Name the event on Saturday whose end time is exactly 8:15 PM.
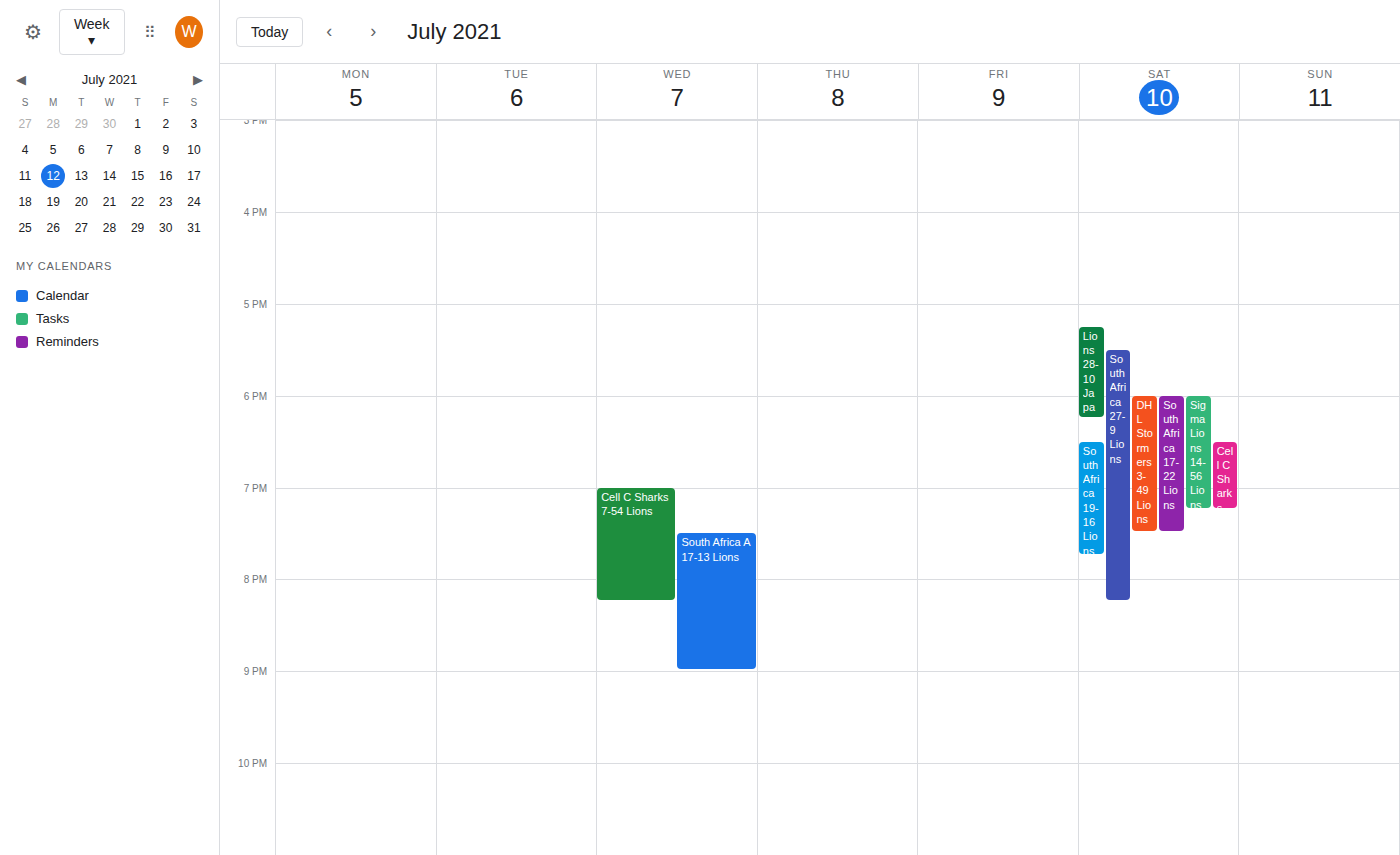
"South Africa 27-9 Lions"